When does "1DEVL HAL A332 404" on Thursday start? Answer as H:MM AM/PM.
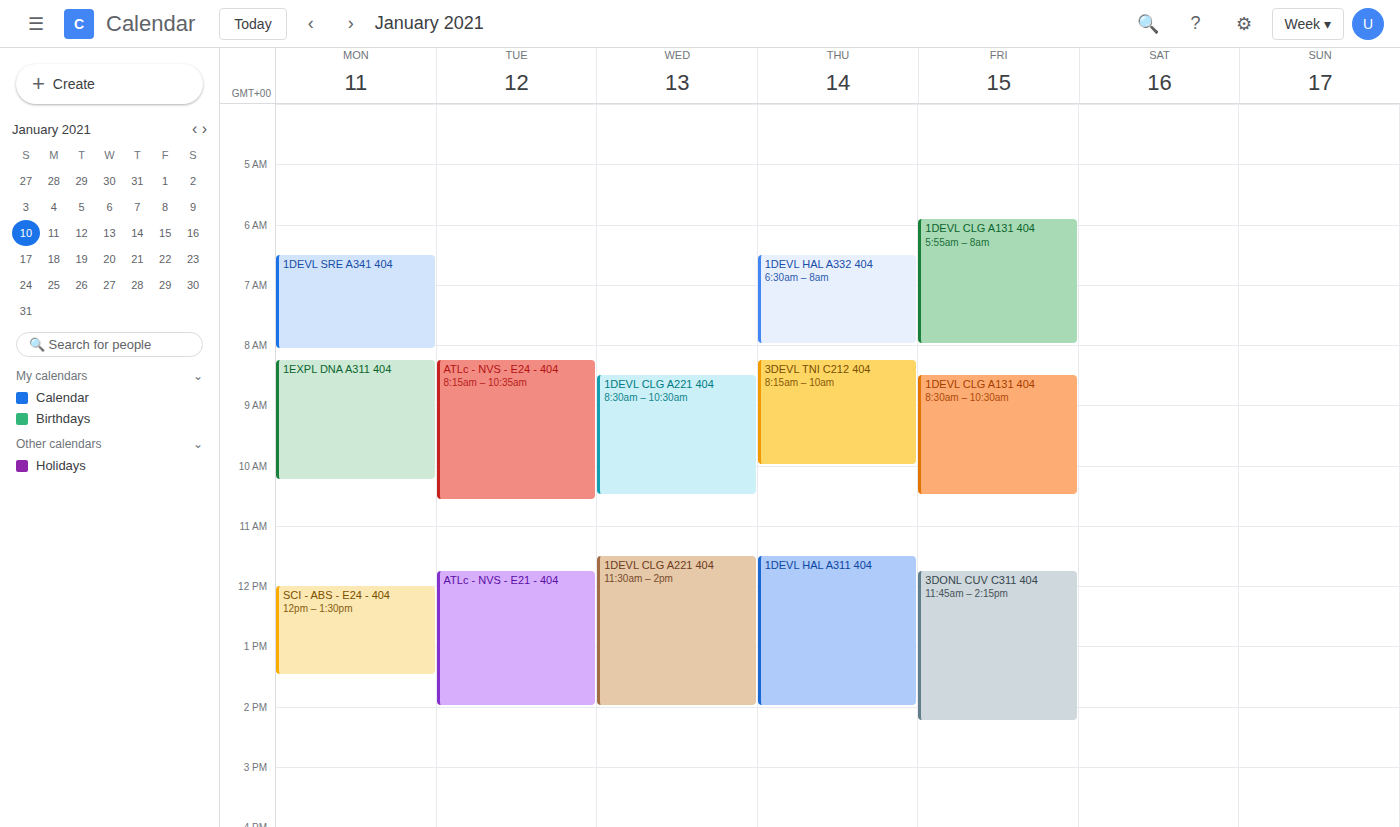
6:30 AM